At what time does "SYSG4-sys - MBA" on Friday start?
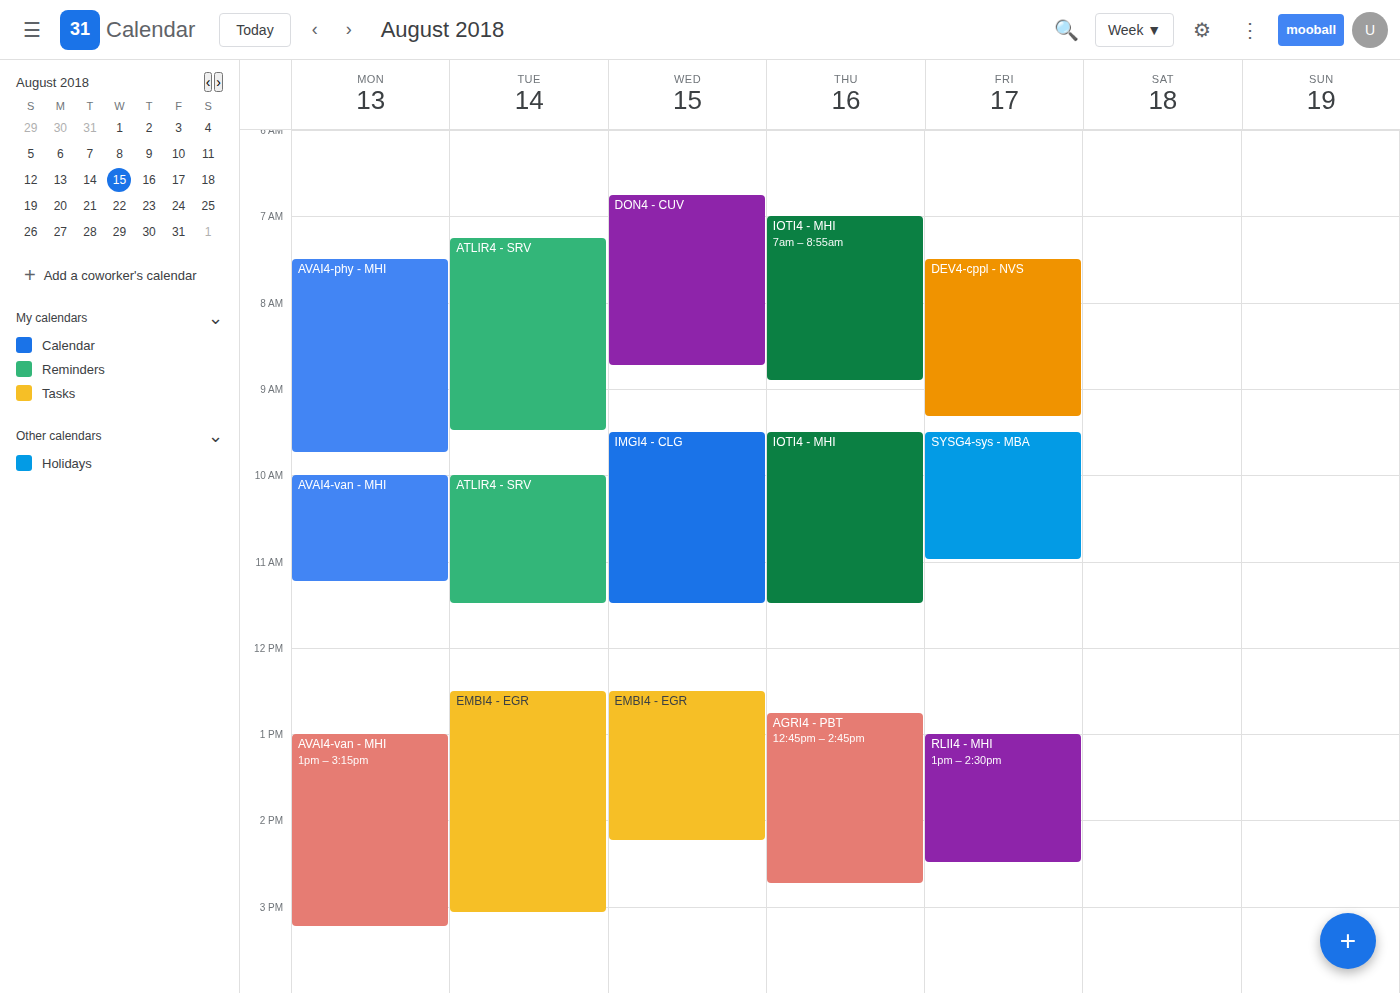
9:30 AM